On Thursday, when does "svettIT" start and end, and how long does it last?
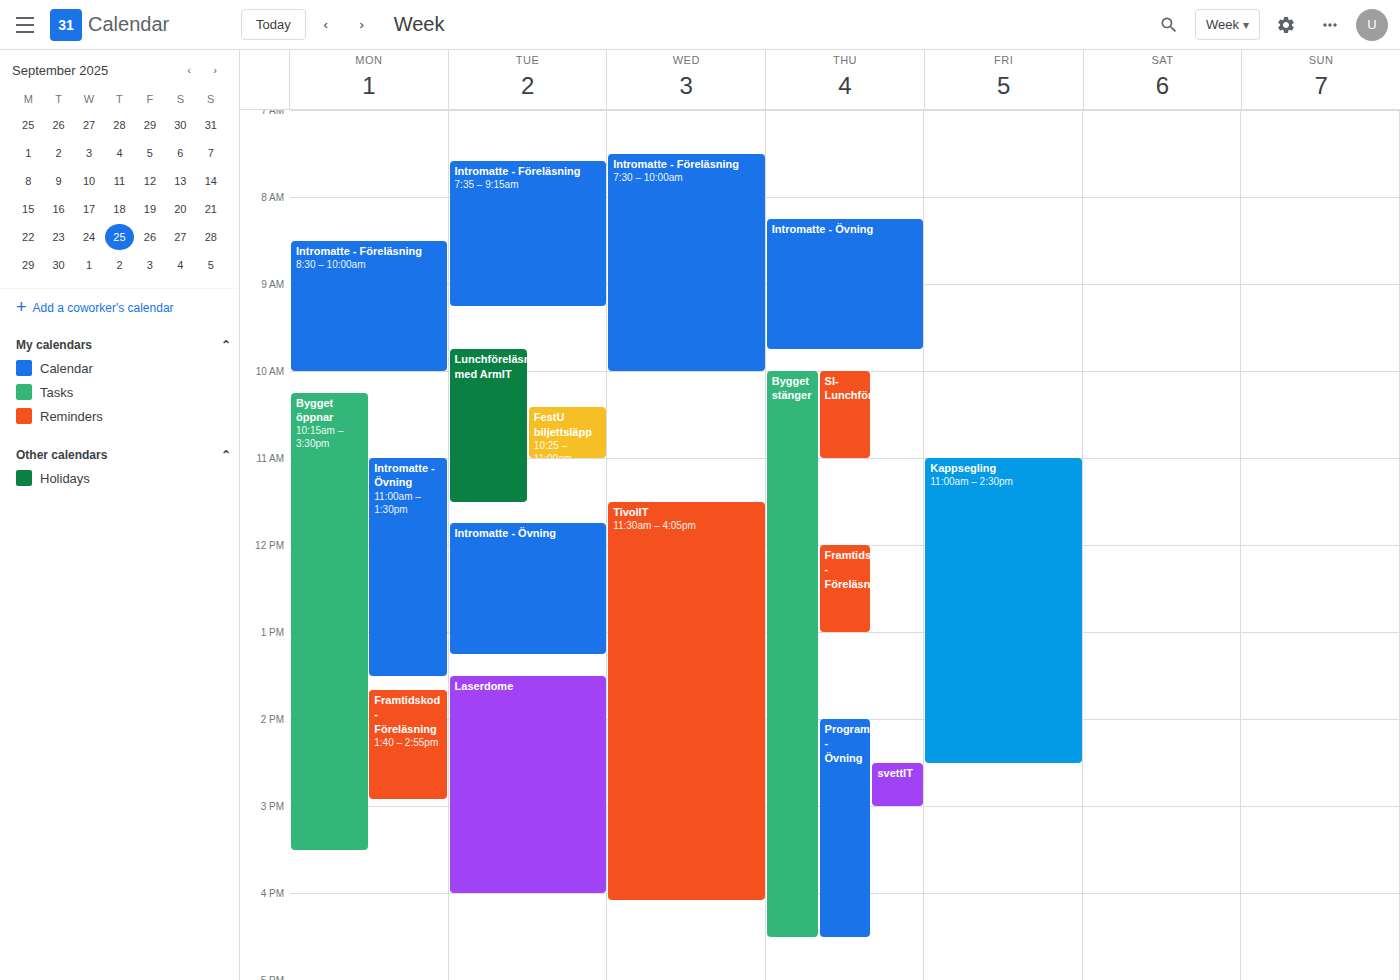
14:30 to 15:00, 30 minutes